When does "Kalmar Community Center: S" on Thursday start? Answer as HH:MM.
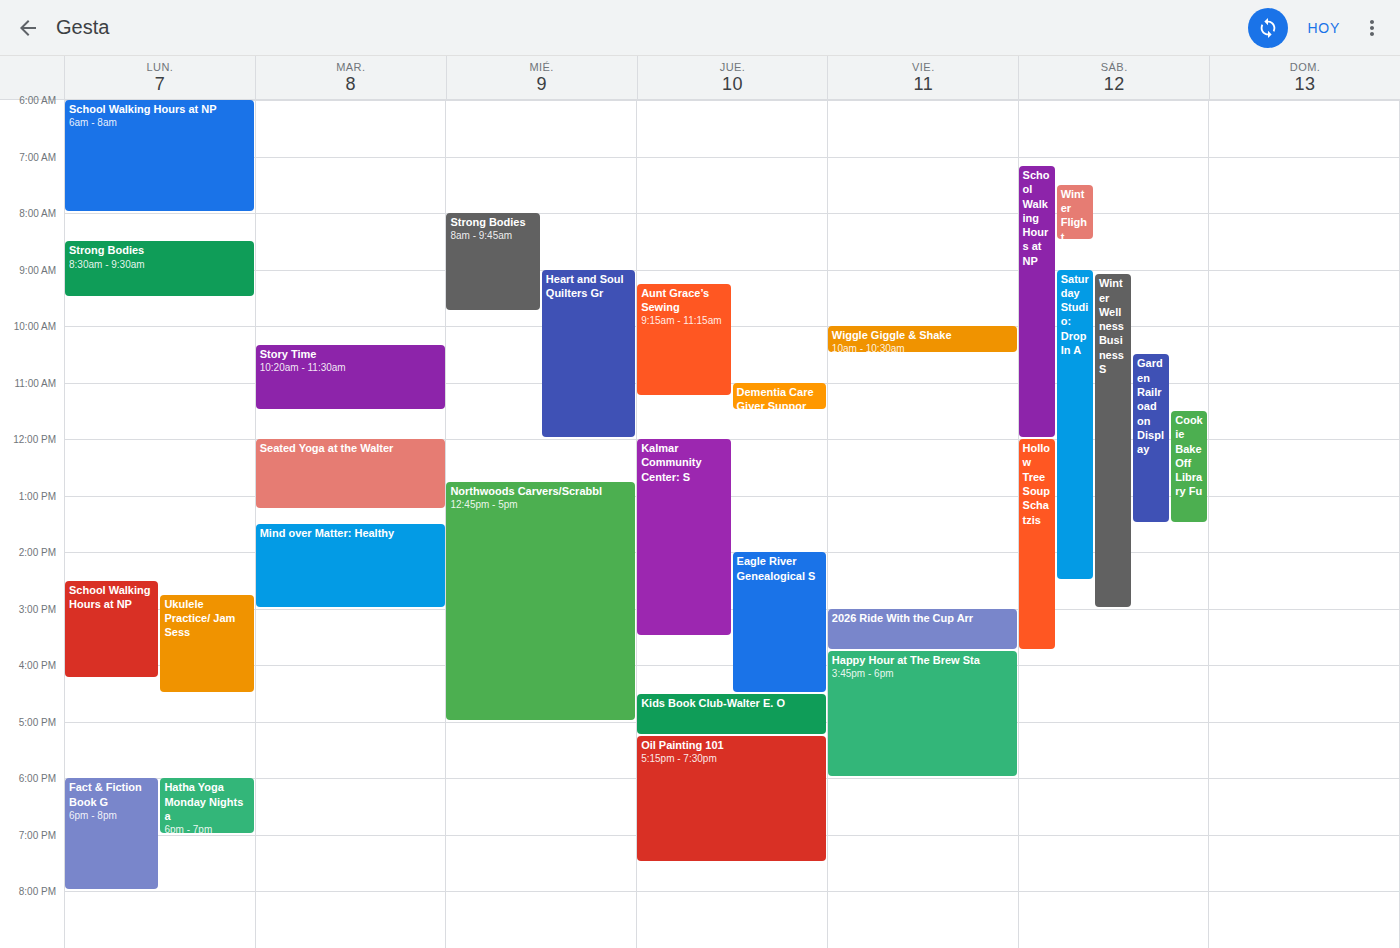
12:00